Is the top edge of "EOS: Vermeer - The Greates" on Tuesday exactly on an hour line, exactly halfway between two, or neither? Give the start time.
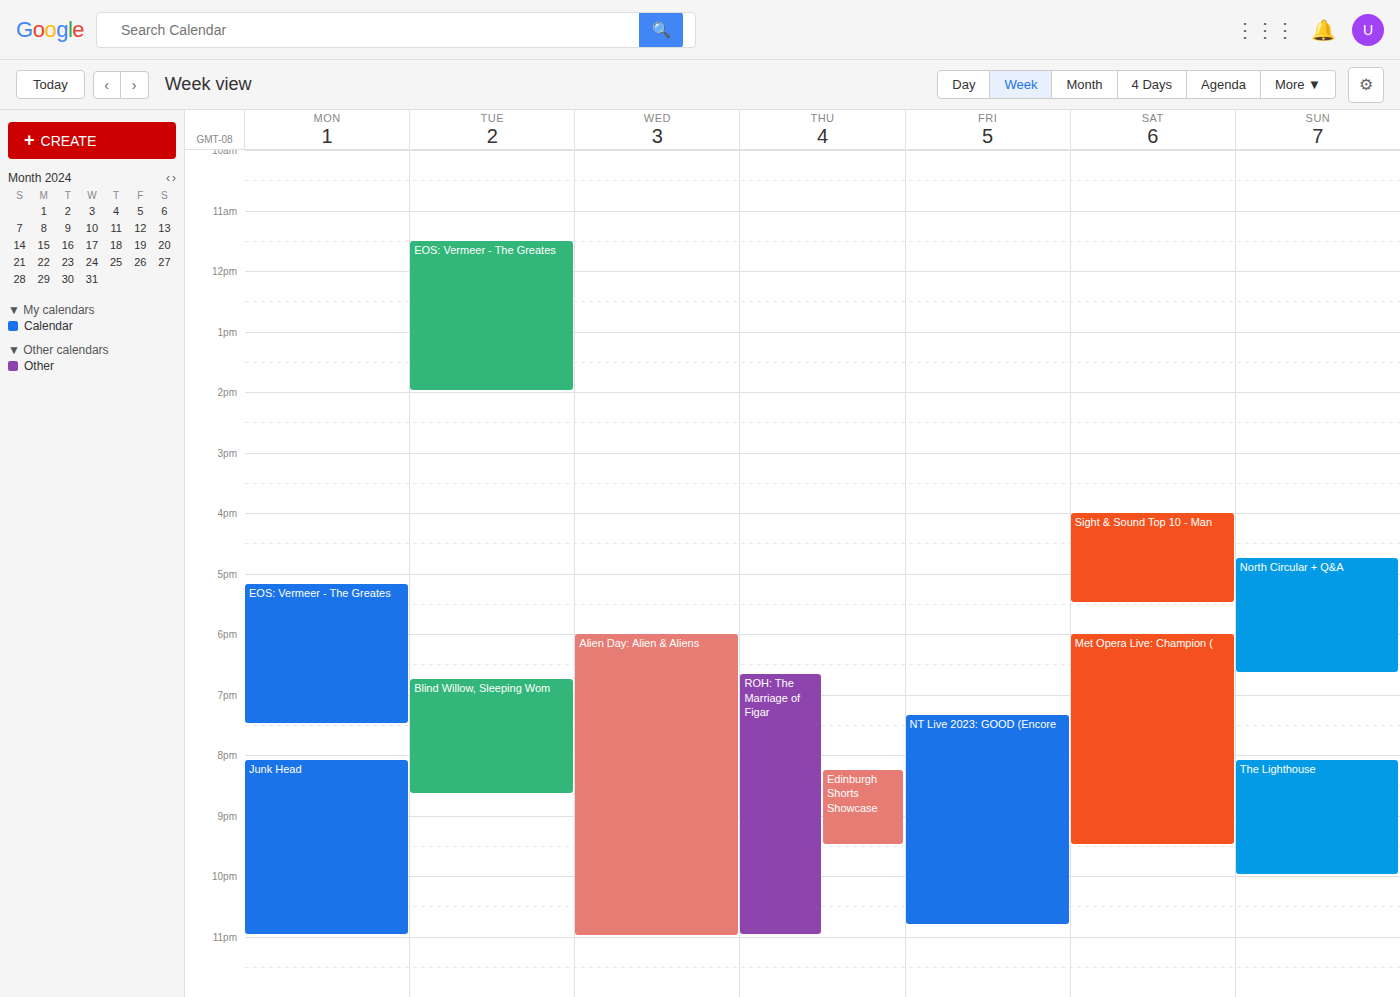
11:30 AM -- halfway between the 11 AM and 12 PM lines.